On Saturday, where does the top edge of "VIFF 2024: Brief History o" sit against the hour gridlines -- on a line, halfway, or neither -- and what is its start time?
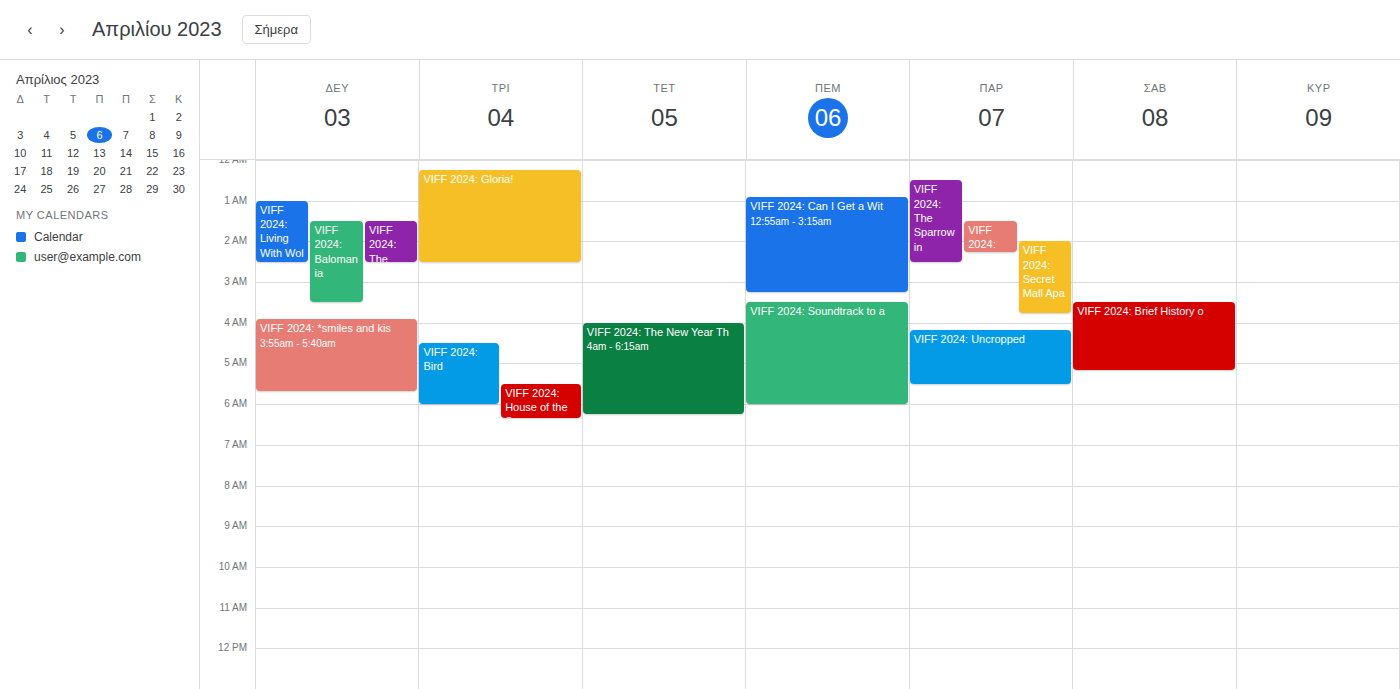
3:30 AM -- halfway between the 3 AM and 4 AM lines.